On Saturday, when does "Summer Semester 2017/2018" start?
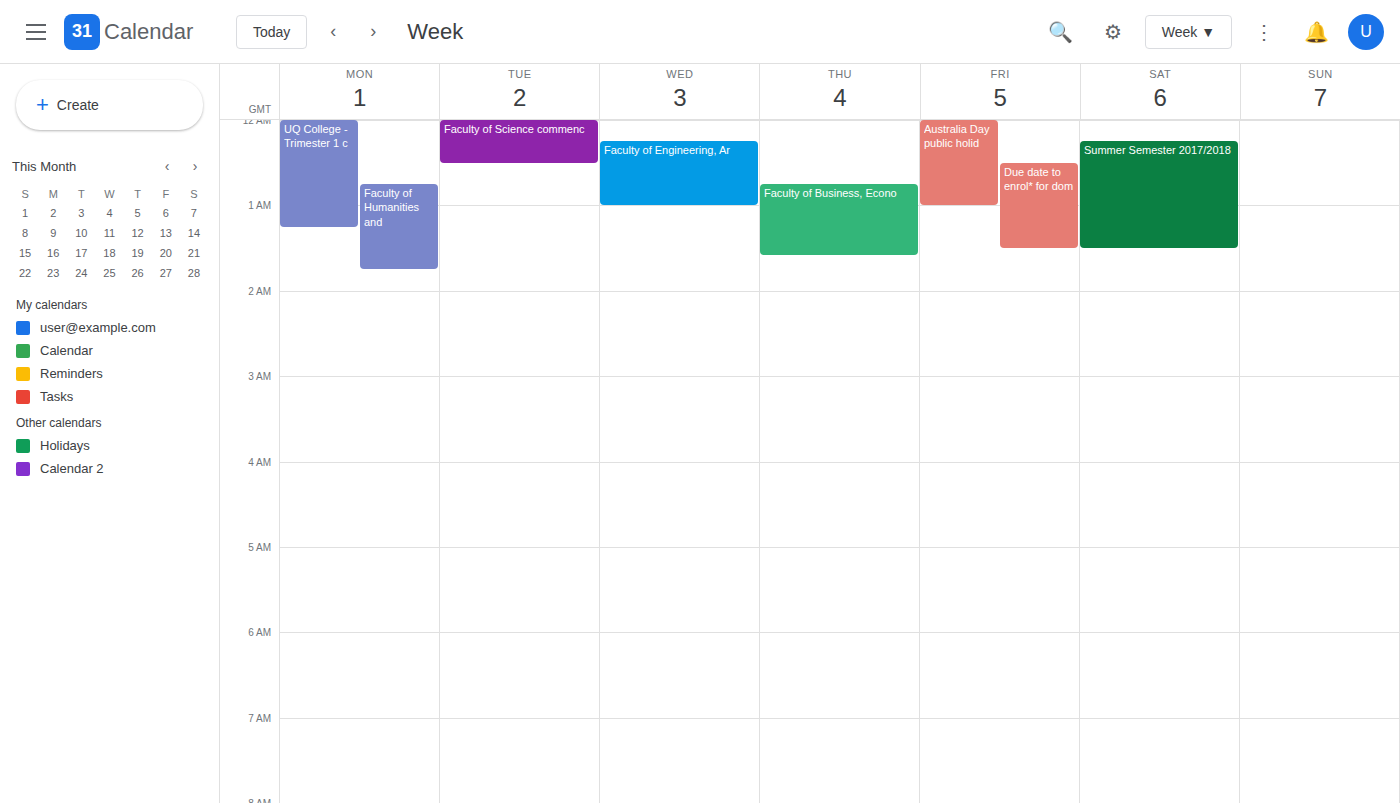
12:15 AM